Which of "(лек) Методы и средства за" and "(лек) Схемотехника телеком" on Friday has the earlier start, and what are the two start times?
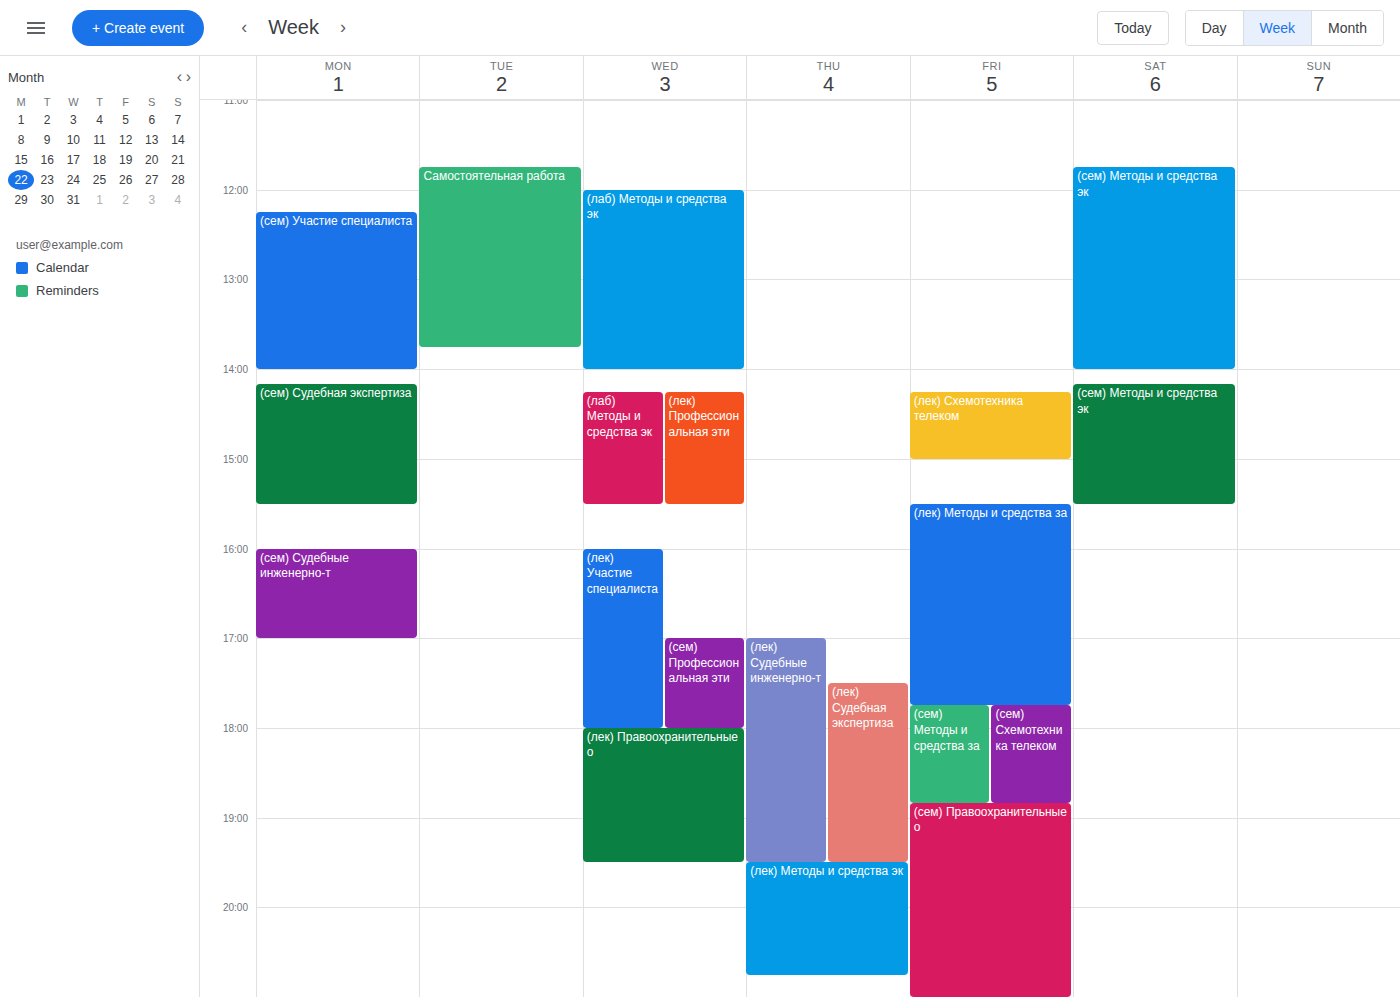
"(лек) Схемотехника телеком" 2:15 PM; "(лек) Методы и средства за" 3:30 PM.